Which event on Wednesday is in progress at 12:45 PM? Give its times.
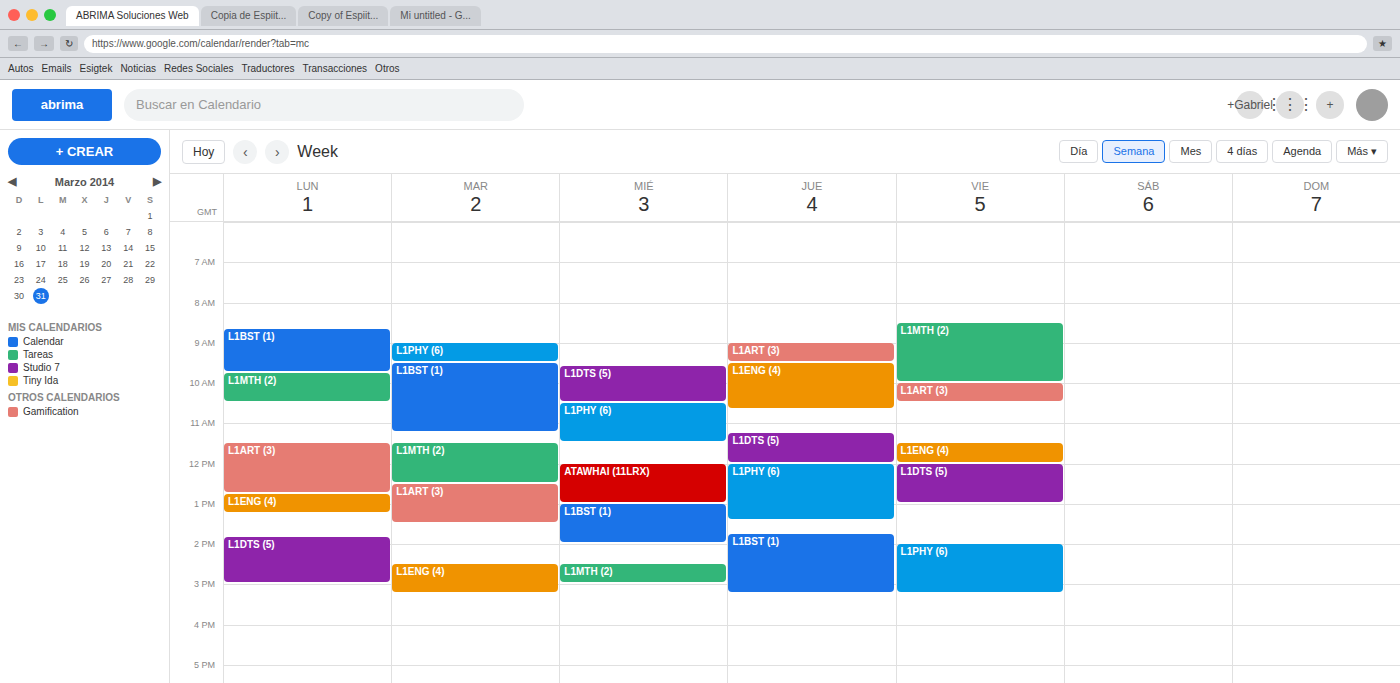
"ATAWHAI (11LRX)", 12:00 PM to 1:00 PM